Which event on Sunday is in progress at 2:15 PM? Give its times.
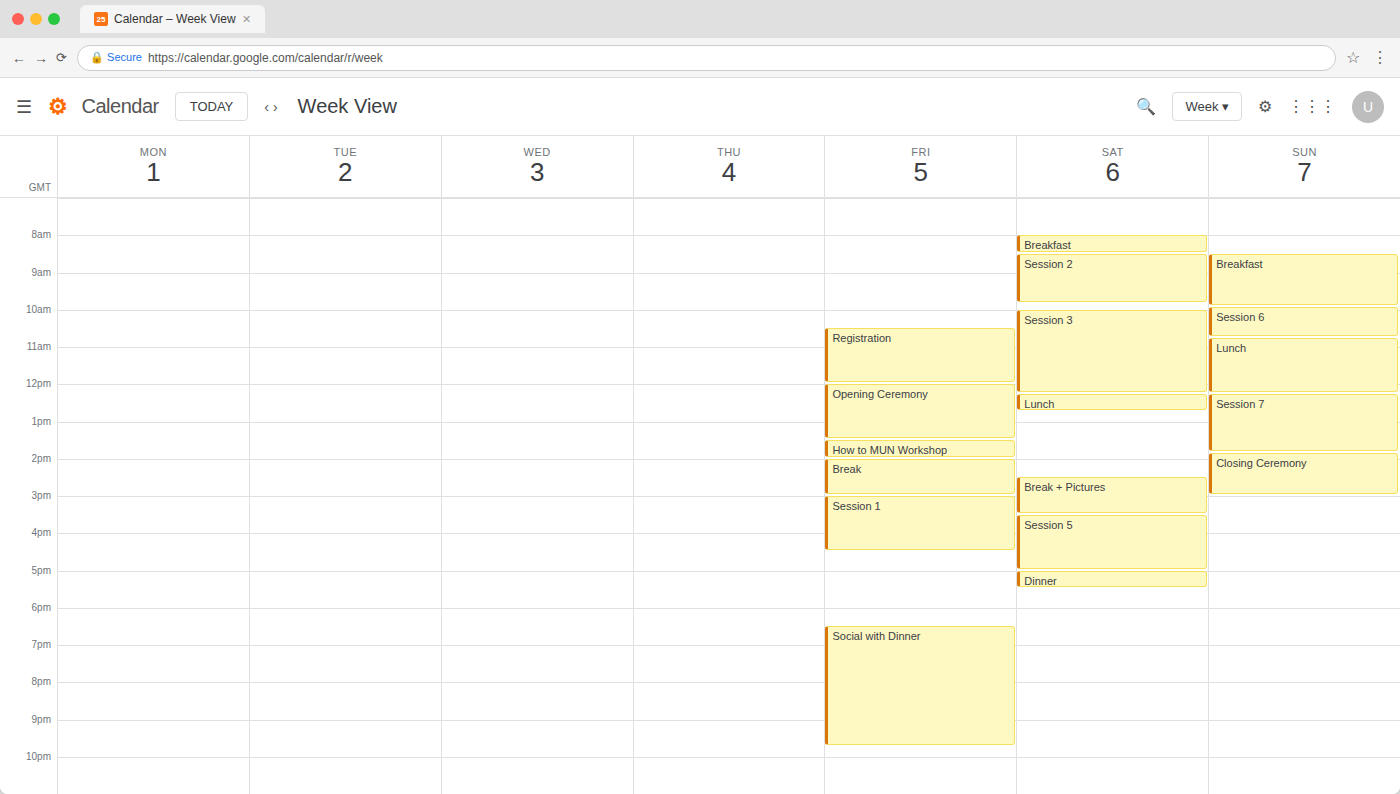
"Closing Ceremony", 1:50 PM to 3:00 PM